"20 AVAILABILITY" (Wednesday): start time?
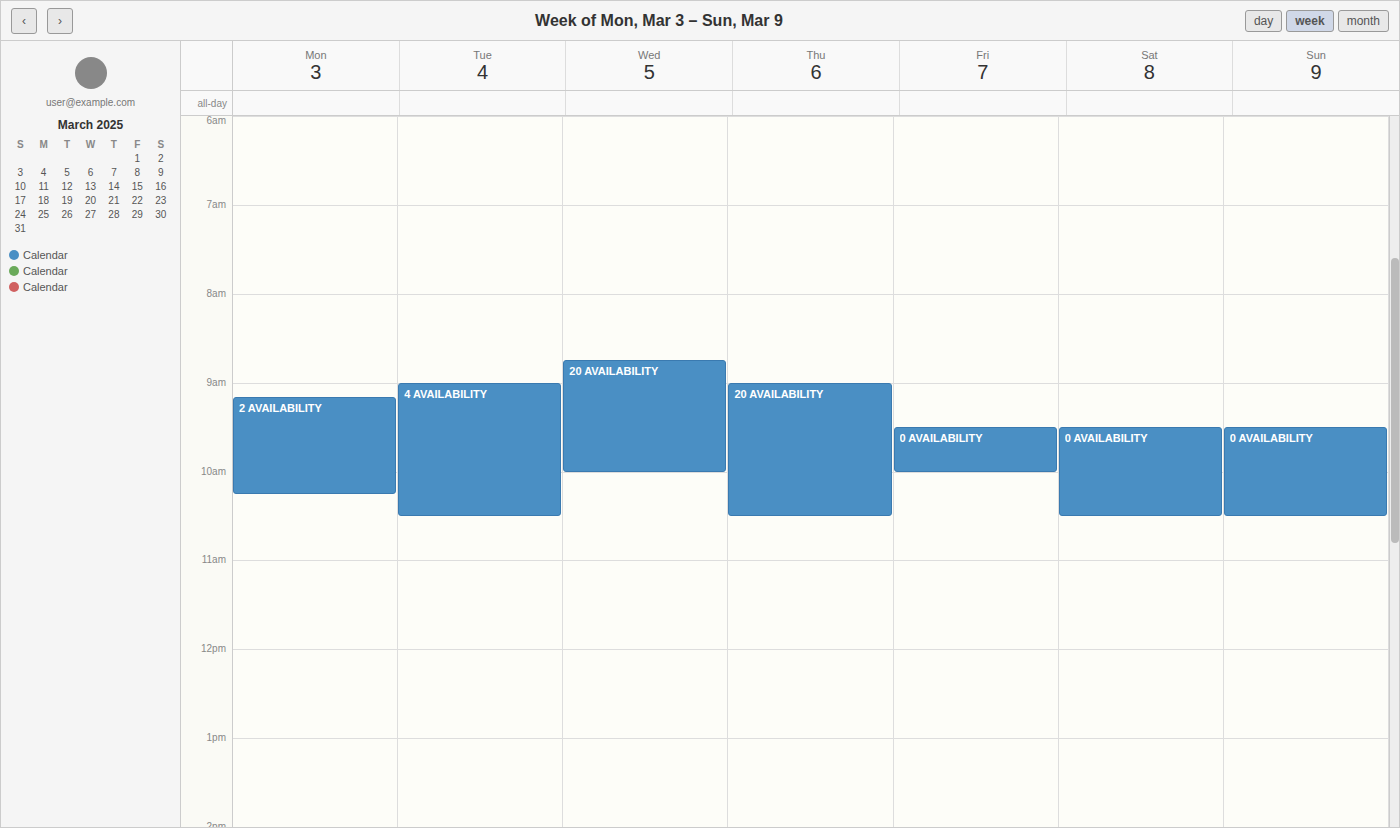
8:45 AM